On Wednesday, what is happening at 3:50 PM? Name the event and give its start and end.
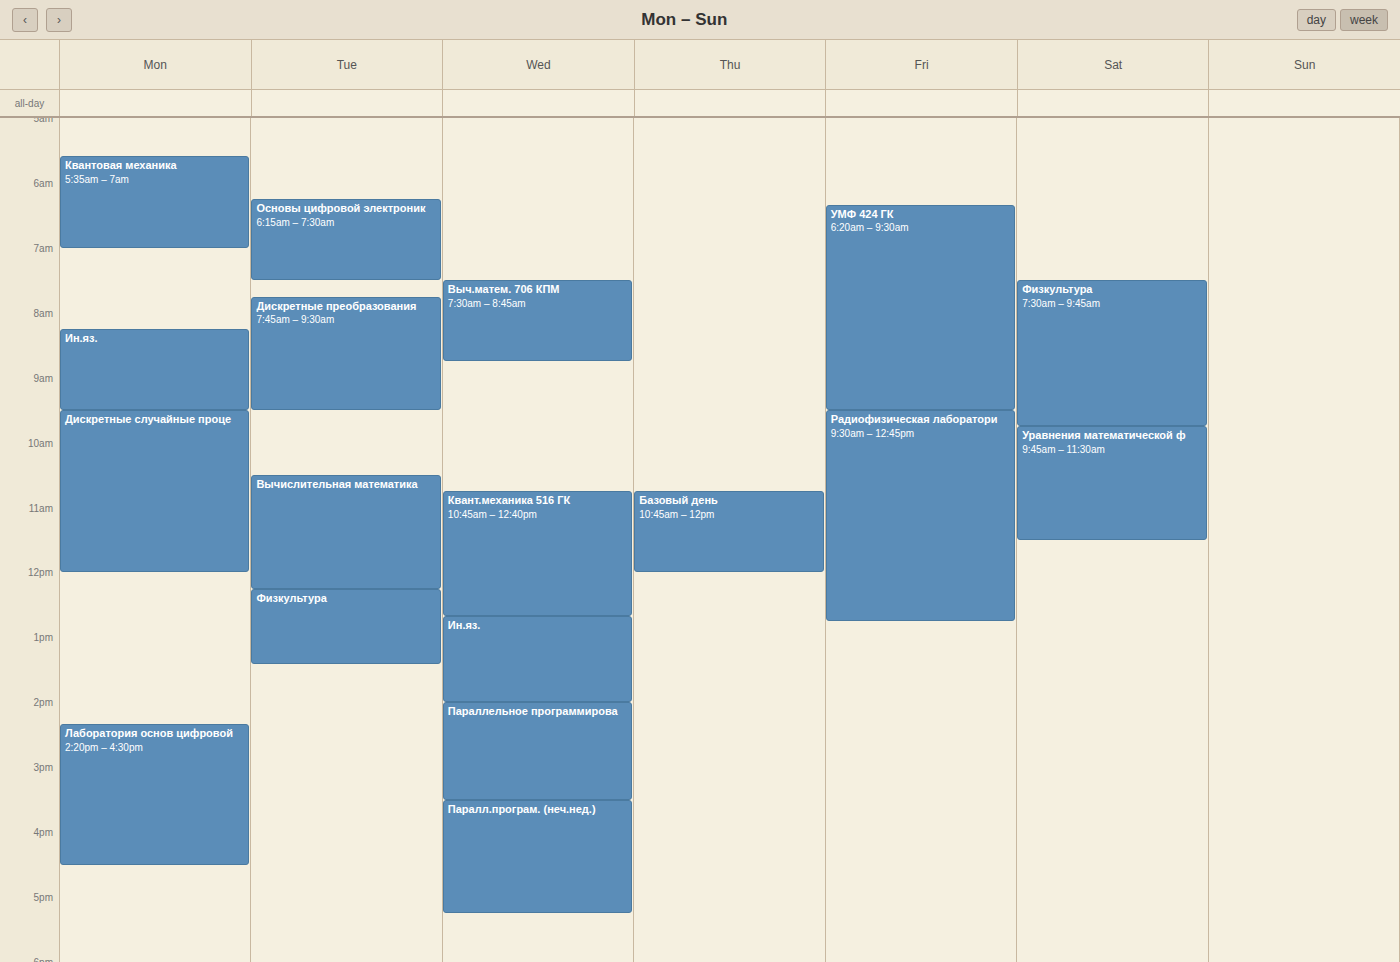
"Паралл.програм. (неч.нед.)", 3:30 PM to 5:15 PM